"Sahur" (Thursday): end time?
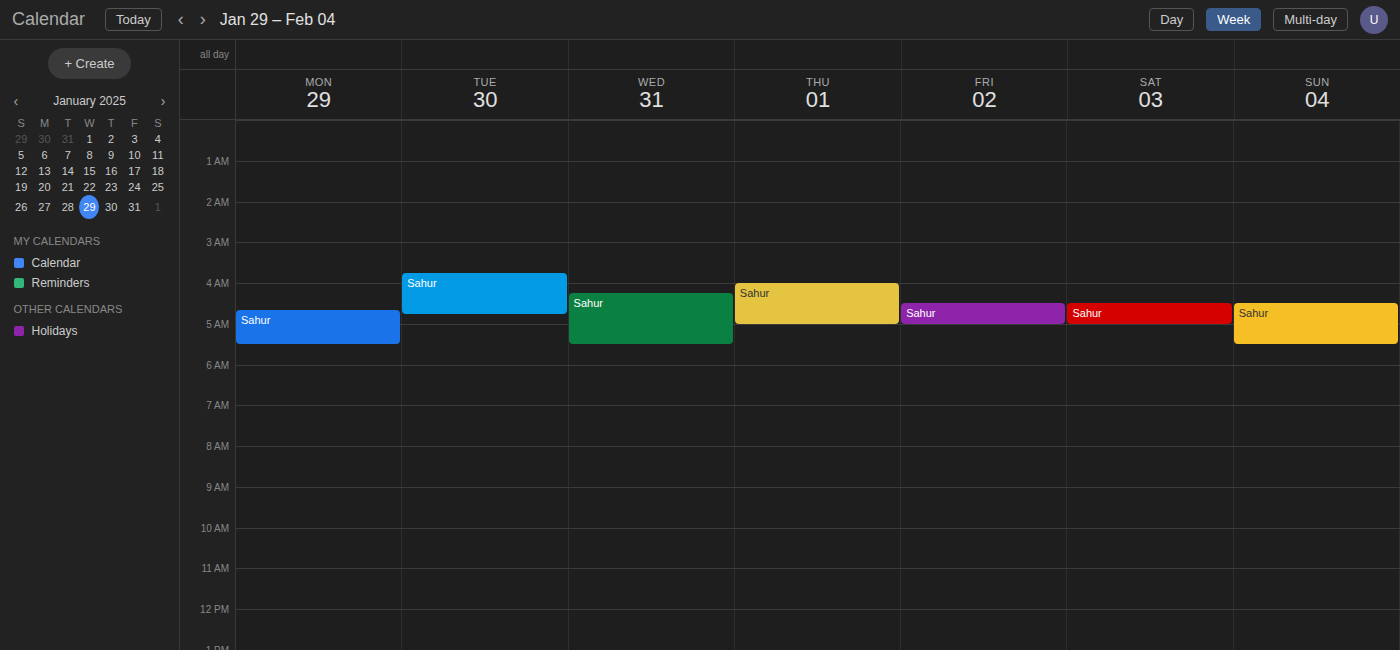
5:00 AM